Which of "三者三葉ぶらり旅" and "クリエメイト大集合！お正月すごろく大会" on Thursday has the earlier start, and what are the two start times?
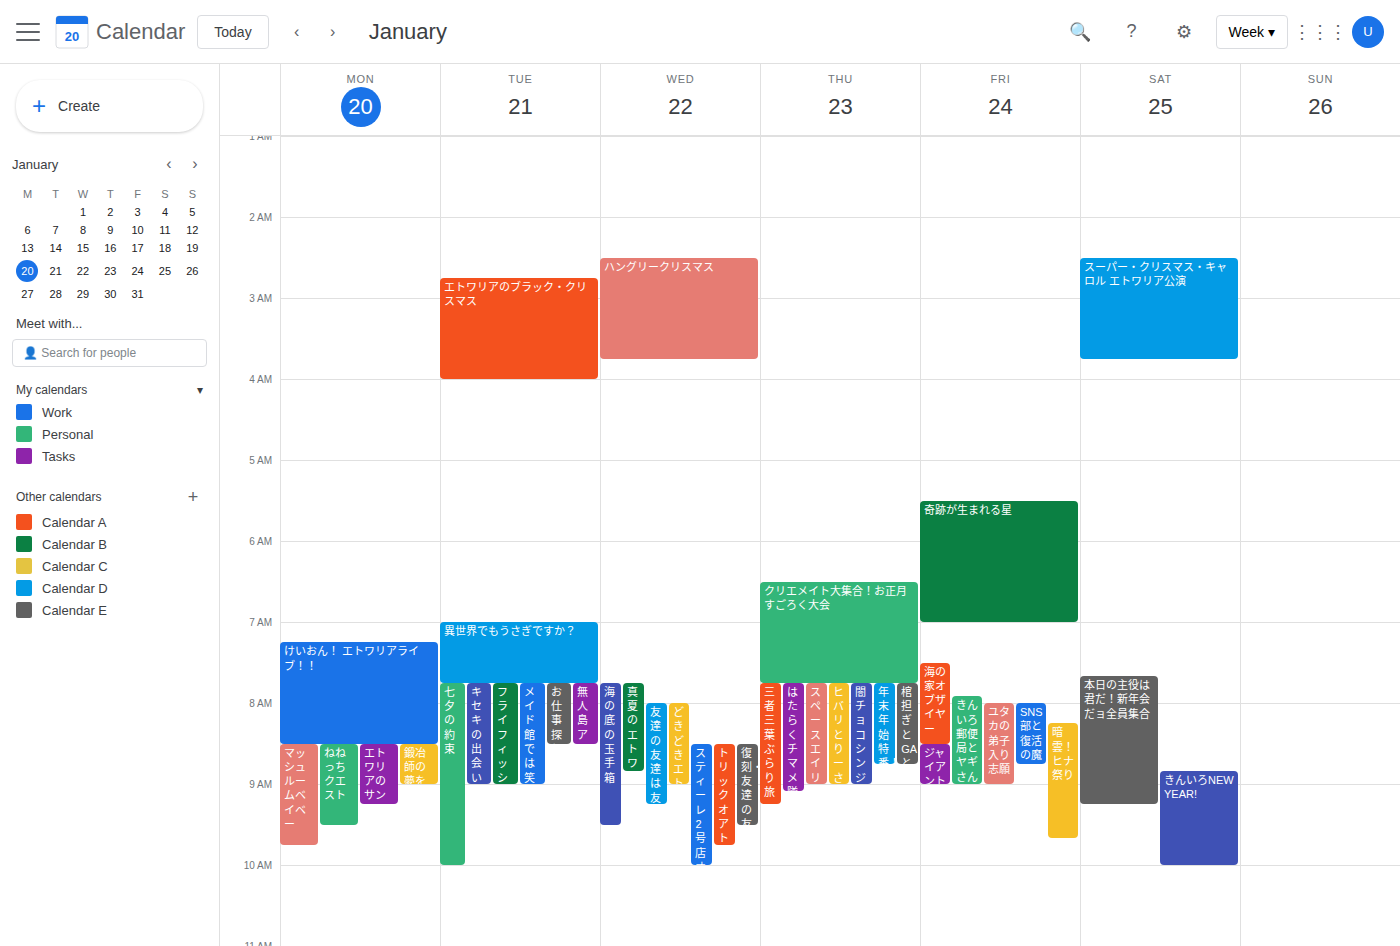
"クリエメイト大集合！お正月すごろく大会" 6:30 AM; "三者三葉ぶらり旅" 7:45 AM.